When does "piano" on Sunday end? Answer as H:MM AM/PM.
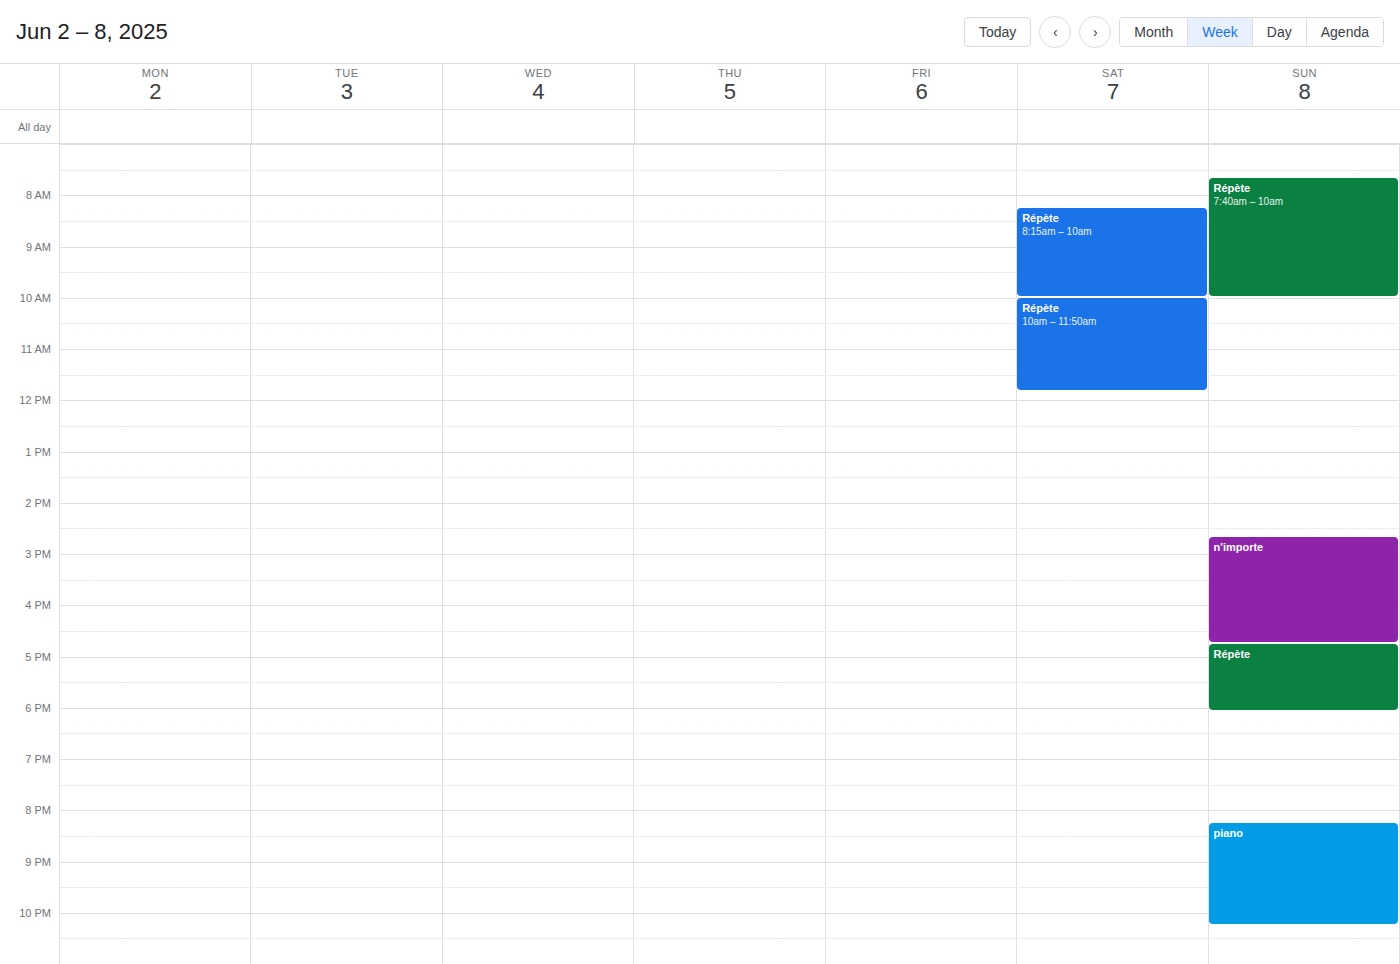
10:15 PM